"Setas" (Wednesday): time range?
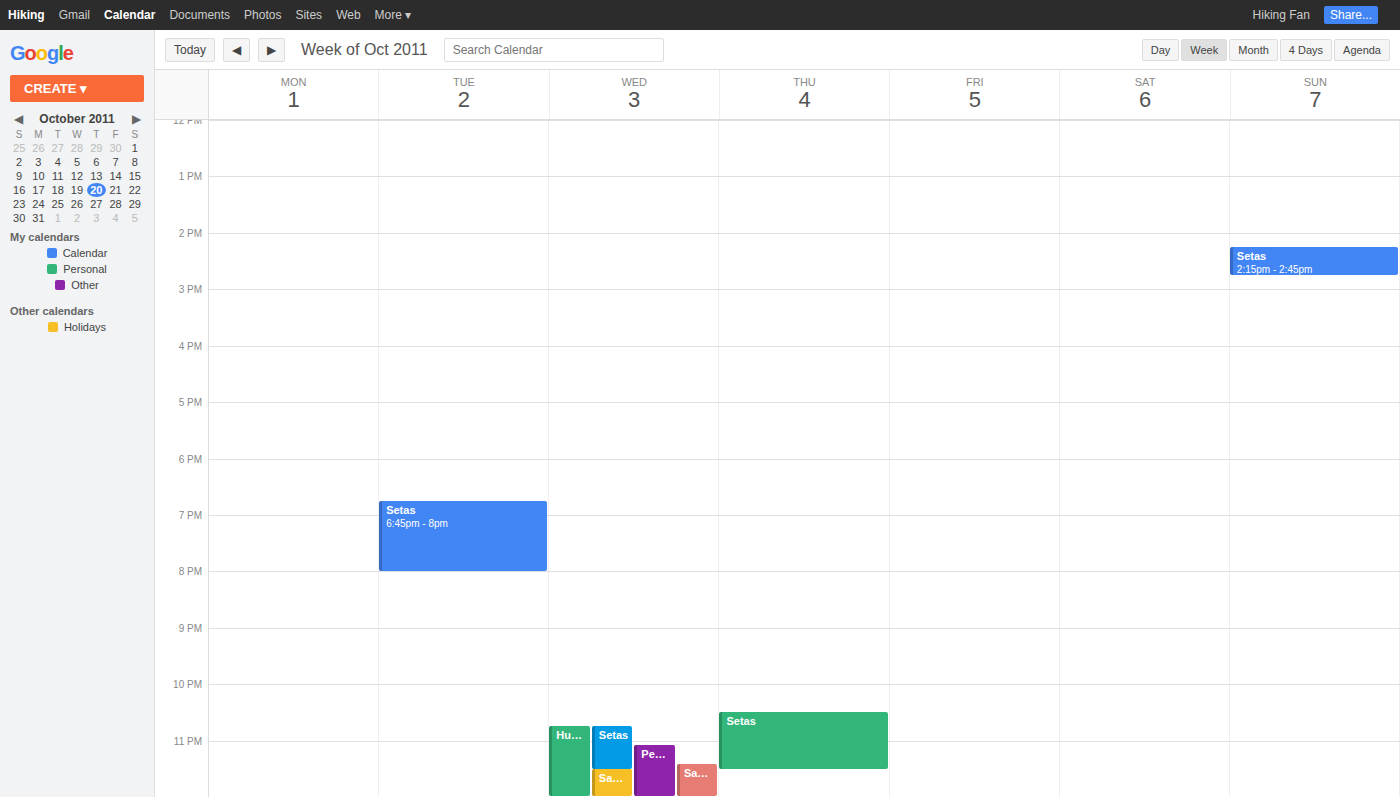
22:45 to 23:30